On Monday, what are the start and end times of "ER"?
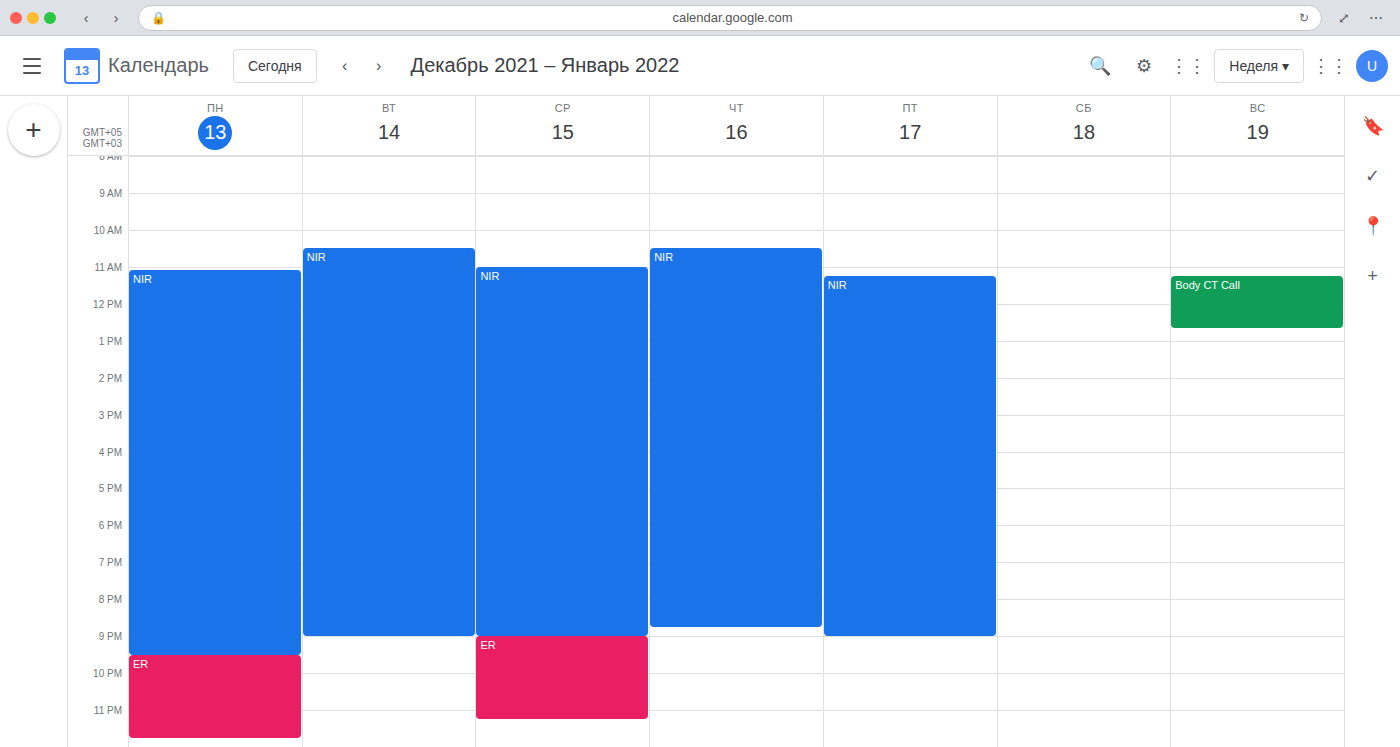
9:30 PM to 11:45 PM